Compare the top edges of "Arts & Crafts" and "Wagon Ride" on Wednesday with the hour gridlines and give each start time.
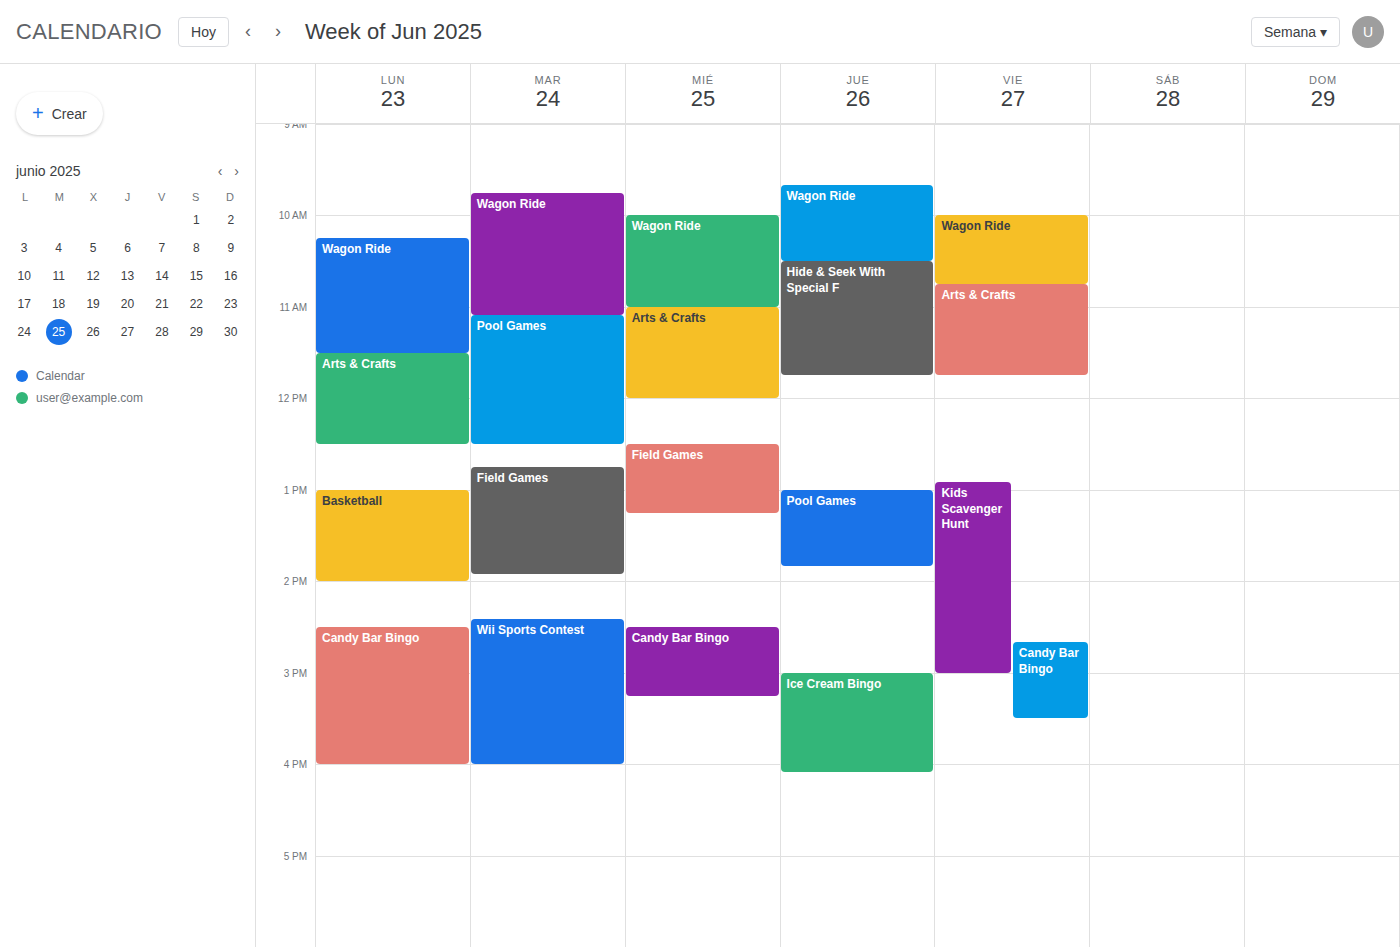
"Arts & Crafts": 11:00, exactly on the 11:00 line. "Wagon Ride": 10:00, exactly on the 10:00 line.